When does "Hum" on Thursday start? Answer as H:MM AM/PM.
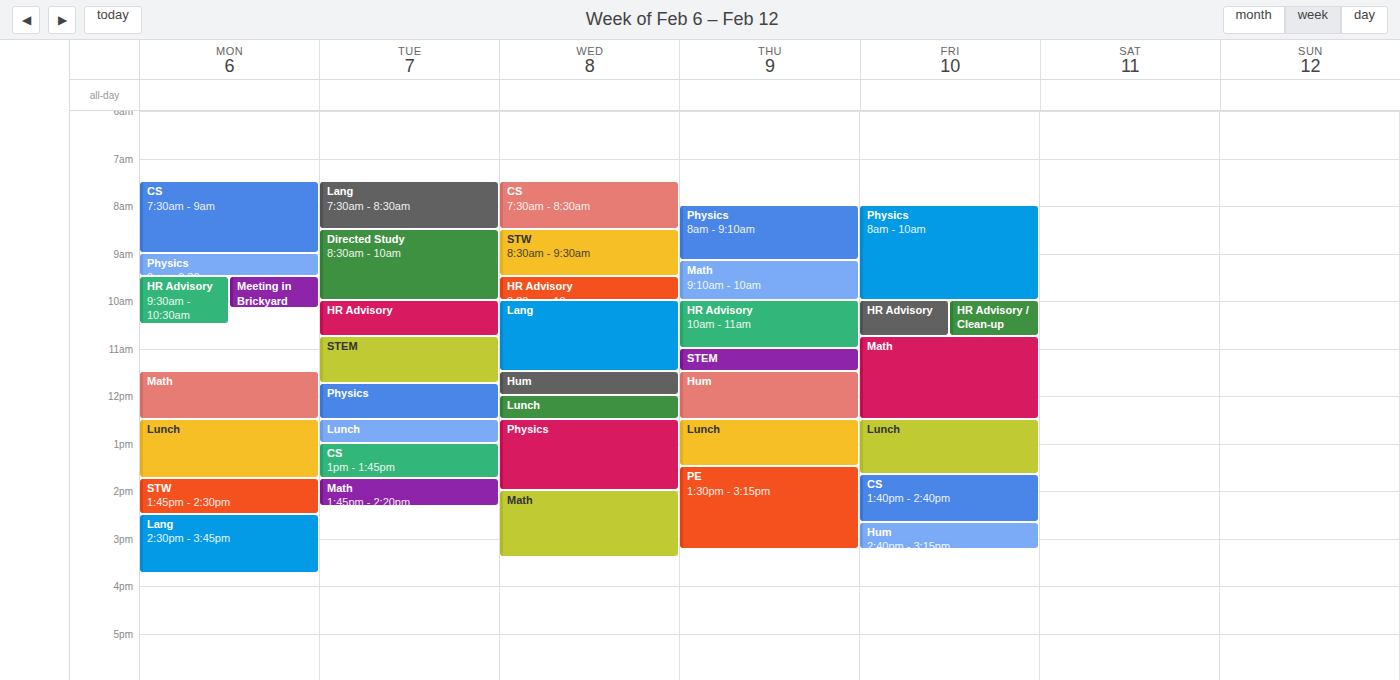
11:30 AM